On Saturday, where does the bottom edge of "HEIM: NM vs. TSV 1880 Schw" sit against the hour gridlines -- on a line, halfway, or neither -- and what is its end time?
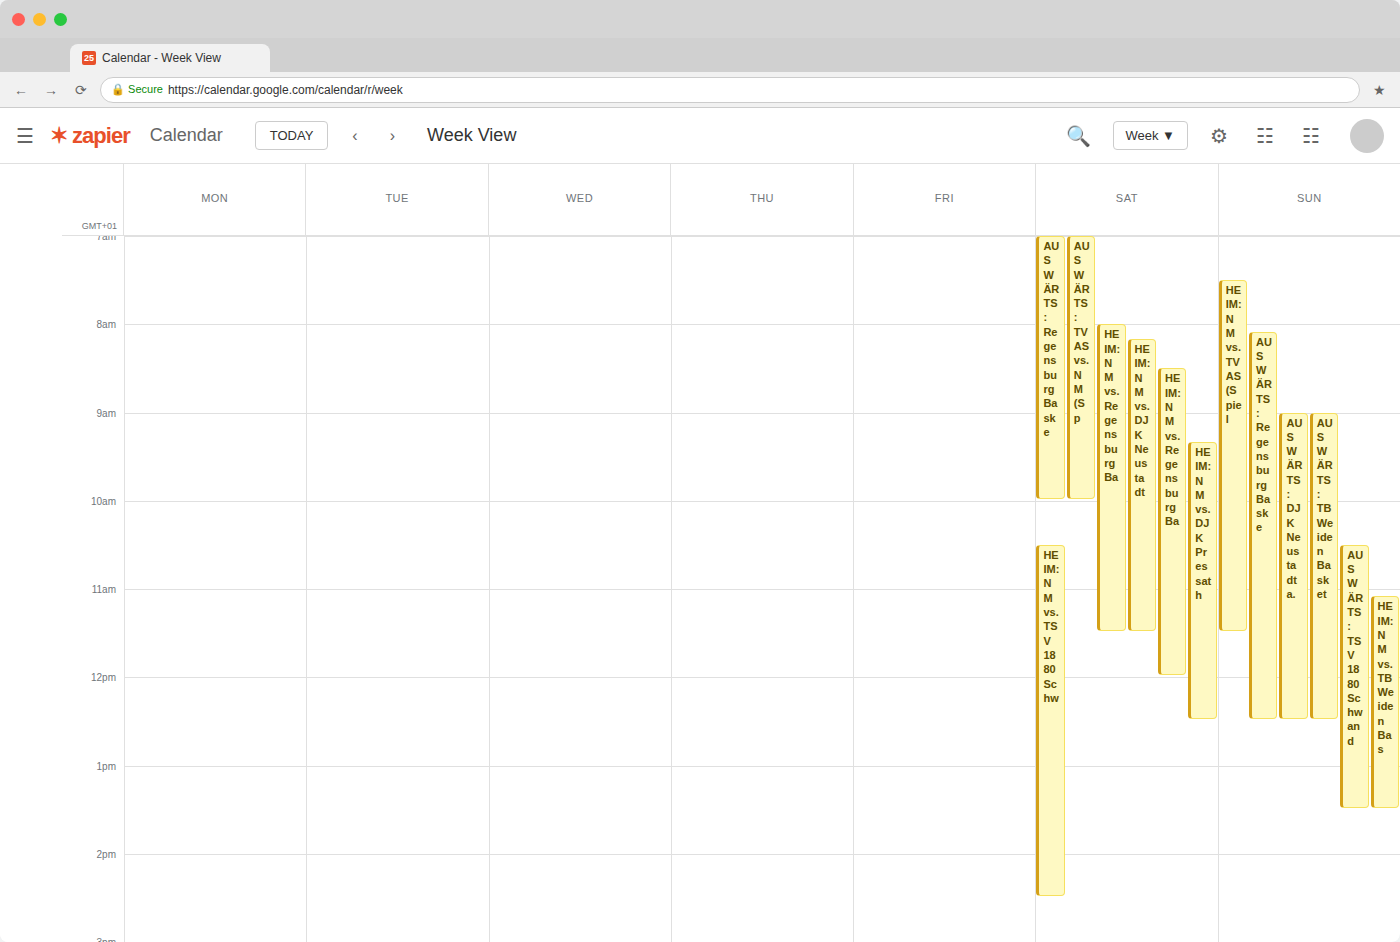
2:30 PM -- halfway between the 2 PM and 3 PM lines.